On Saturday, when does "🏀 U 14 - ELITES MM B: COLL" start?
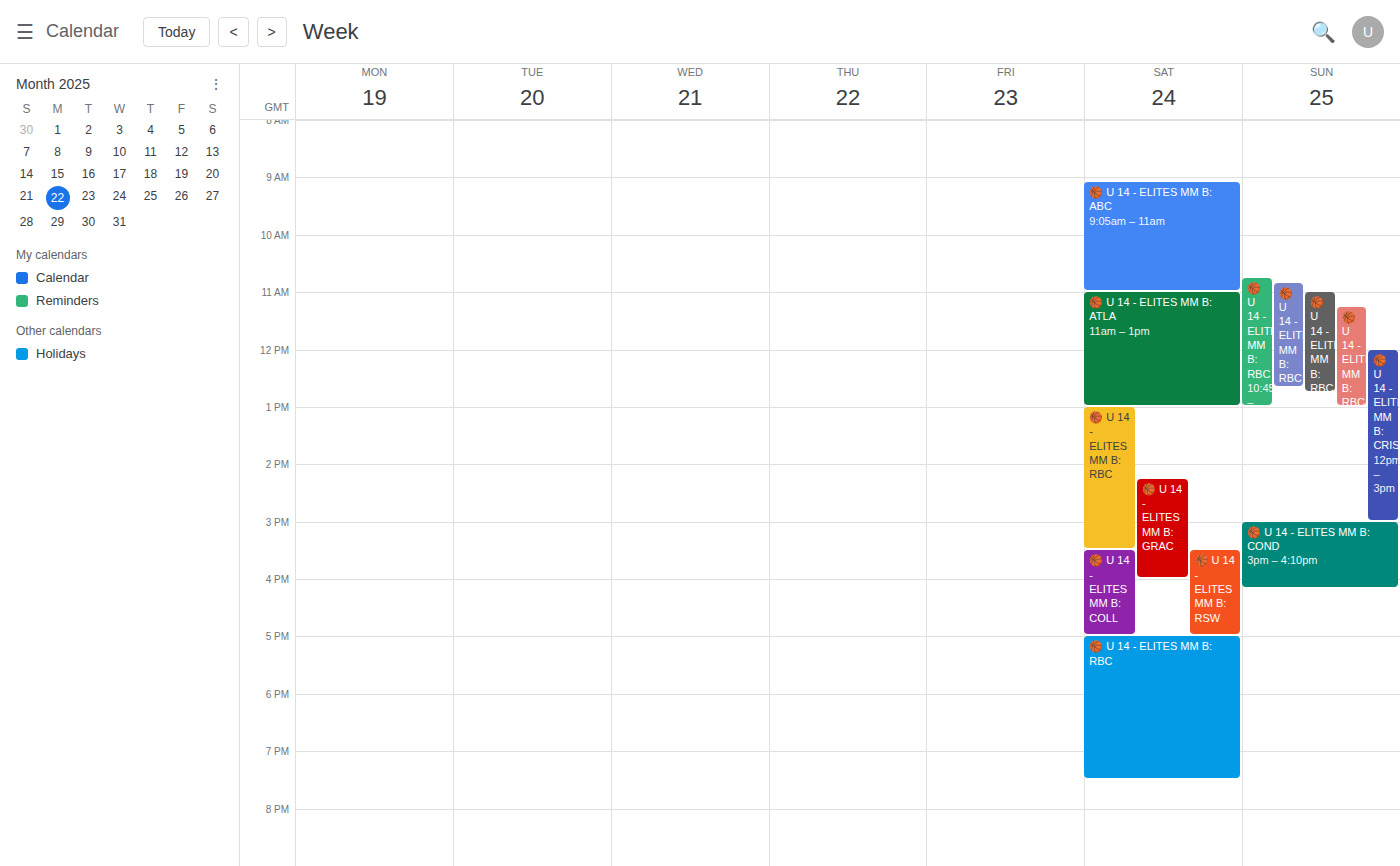
3:30 PM